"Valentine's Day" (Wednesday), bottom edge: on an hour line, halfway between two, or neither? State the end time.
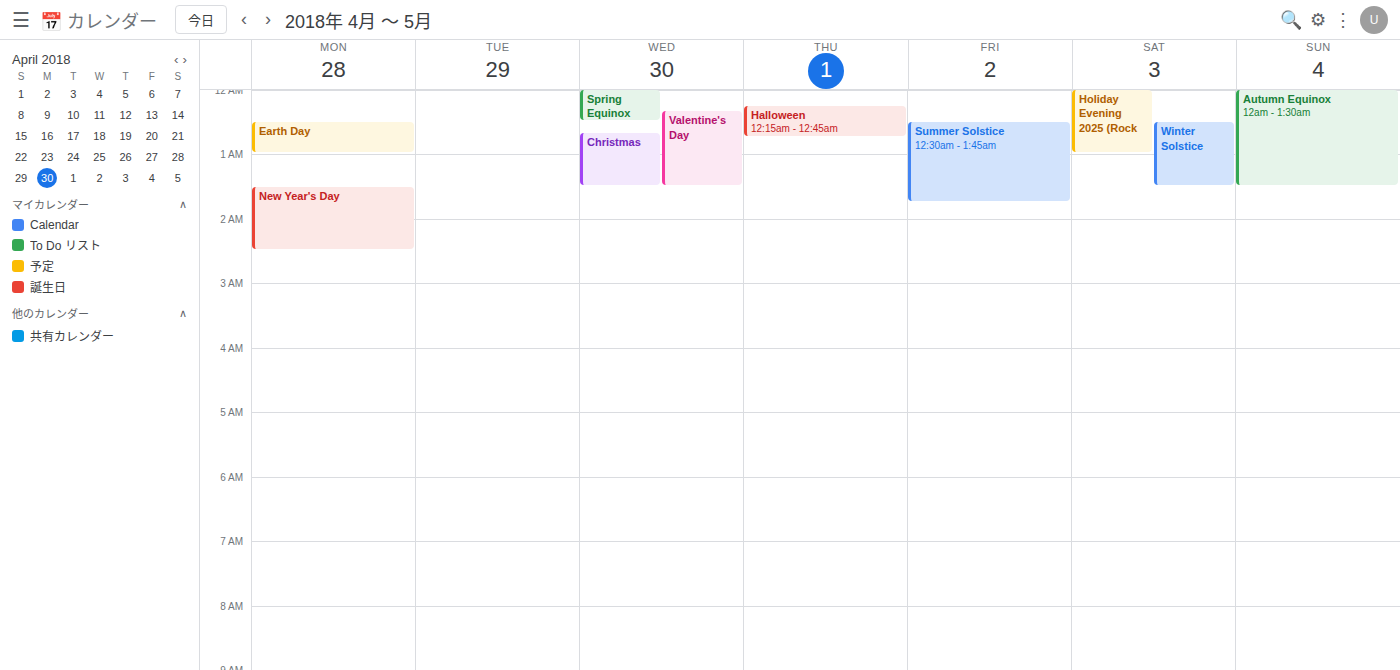
1:30 AM -- halfway between the 1 AM and 2 AM lines.